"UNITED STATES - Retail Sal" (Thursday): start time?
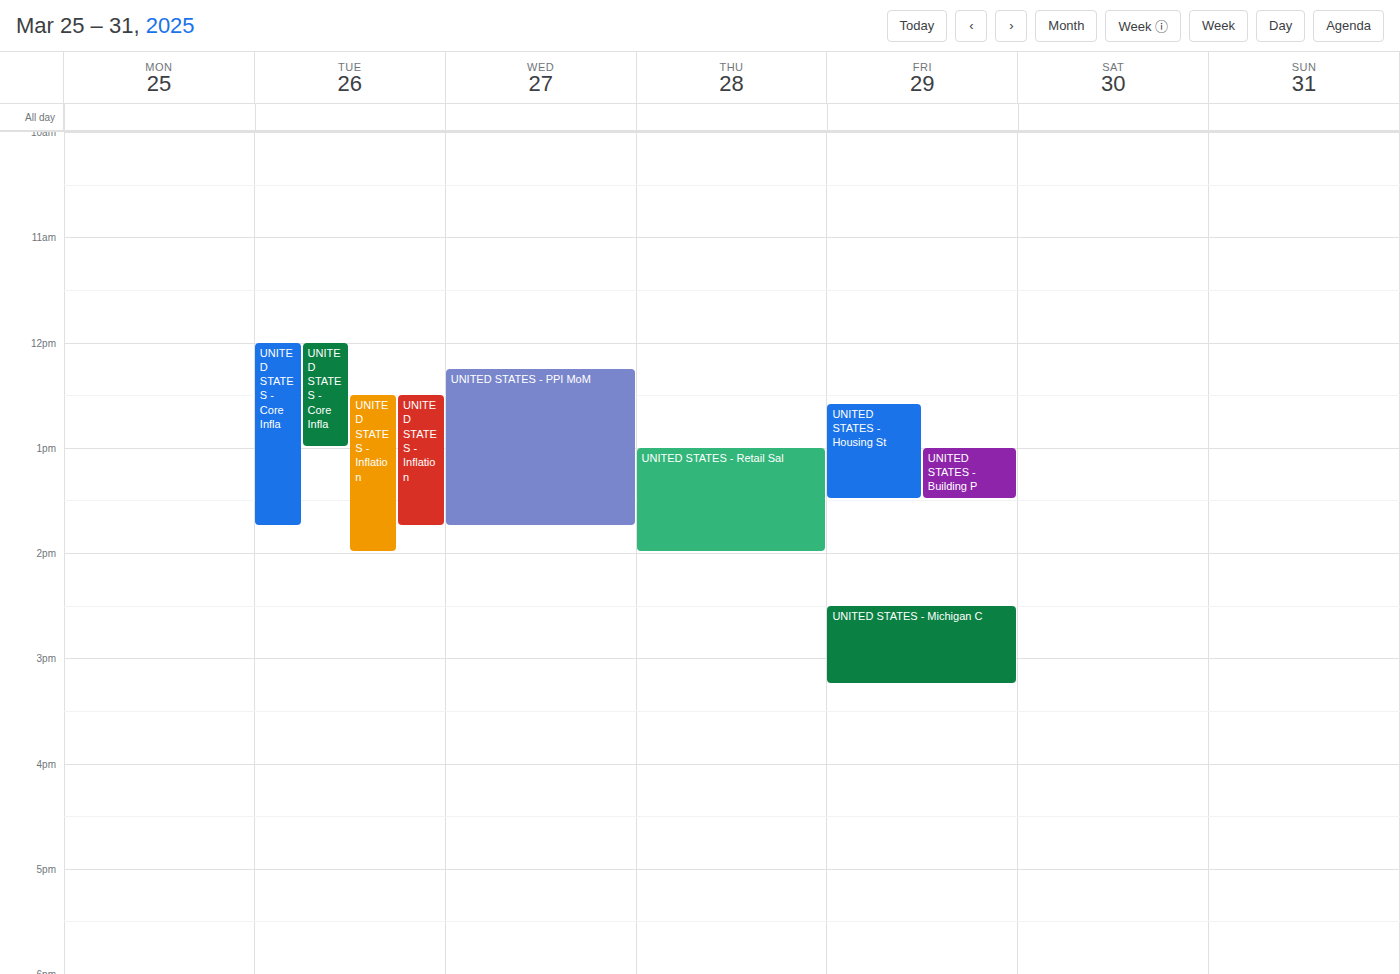
1:00 PM